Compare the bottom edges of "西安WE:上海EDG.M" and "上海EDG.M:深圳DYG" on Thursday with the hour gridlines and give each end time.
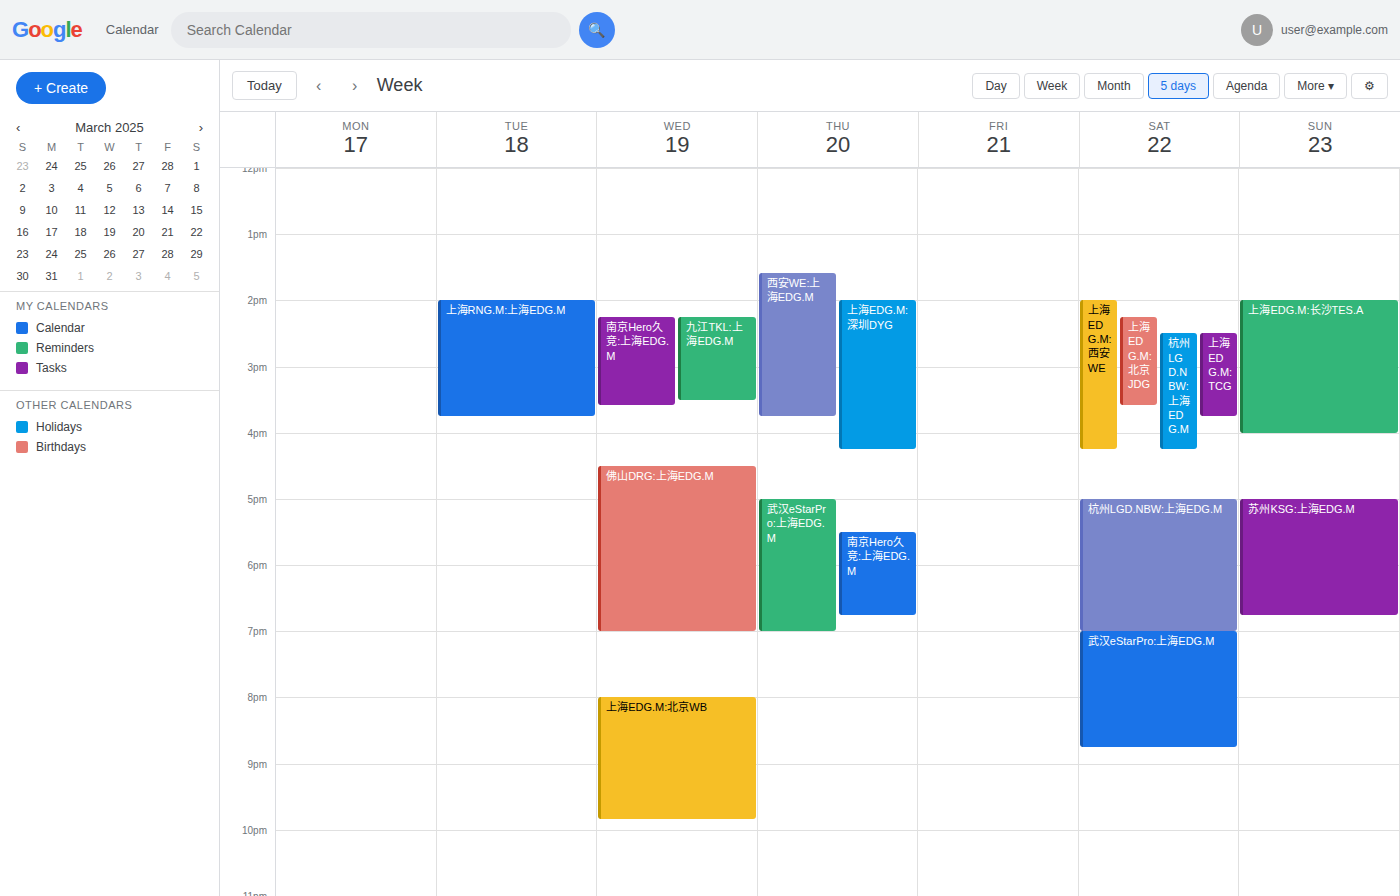
"西安WE:上海EDG.M": 3:45 PM, neither: three quarters of the way from the 3 PM line to the 4 PM line. "上海EDG.M:深圳DYG": 4:15 PM, neither: a quarter of the way from the 4 PM line to the 5 PM line.